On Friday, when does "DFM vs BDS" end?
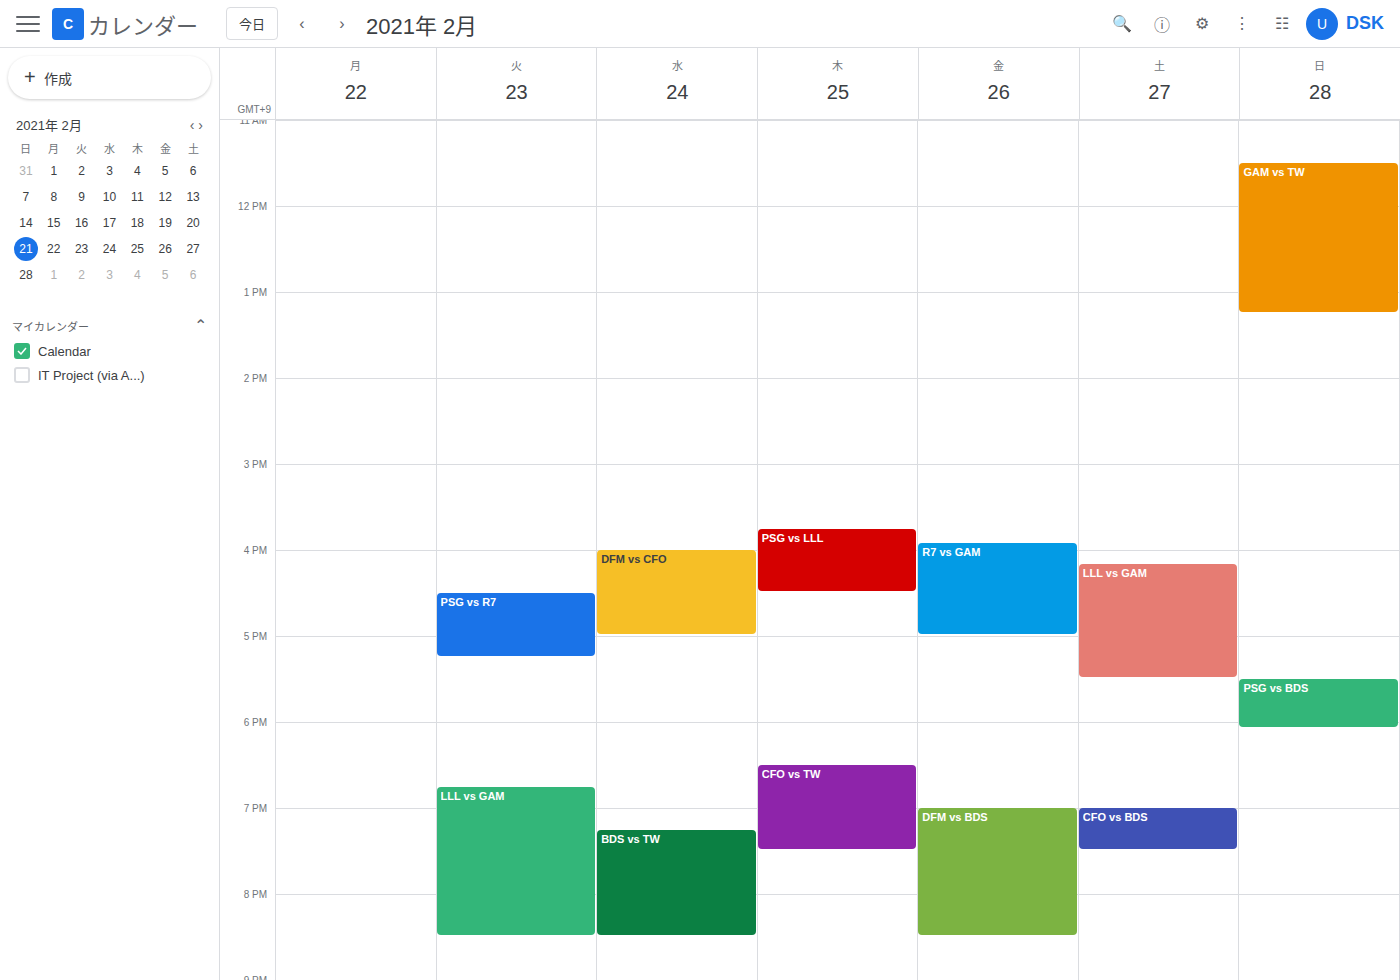
8:30 PM